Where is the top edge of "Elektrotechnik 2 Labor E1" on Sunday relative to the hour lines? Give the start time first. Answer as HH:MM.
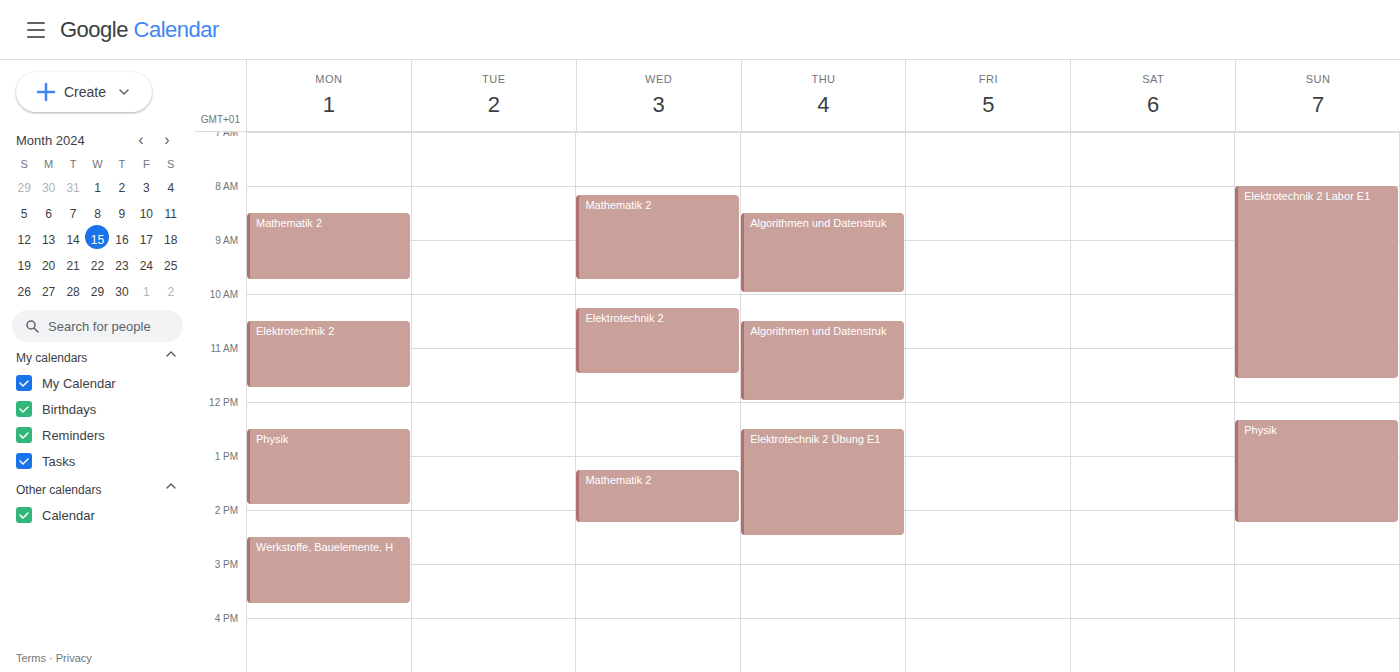
08:00 -- exactly on the 08:00 line.